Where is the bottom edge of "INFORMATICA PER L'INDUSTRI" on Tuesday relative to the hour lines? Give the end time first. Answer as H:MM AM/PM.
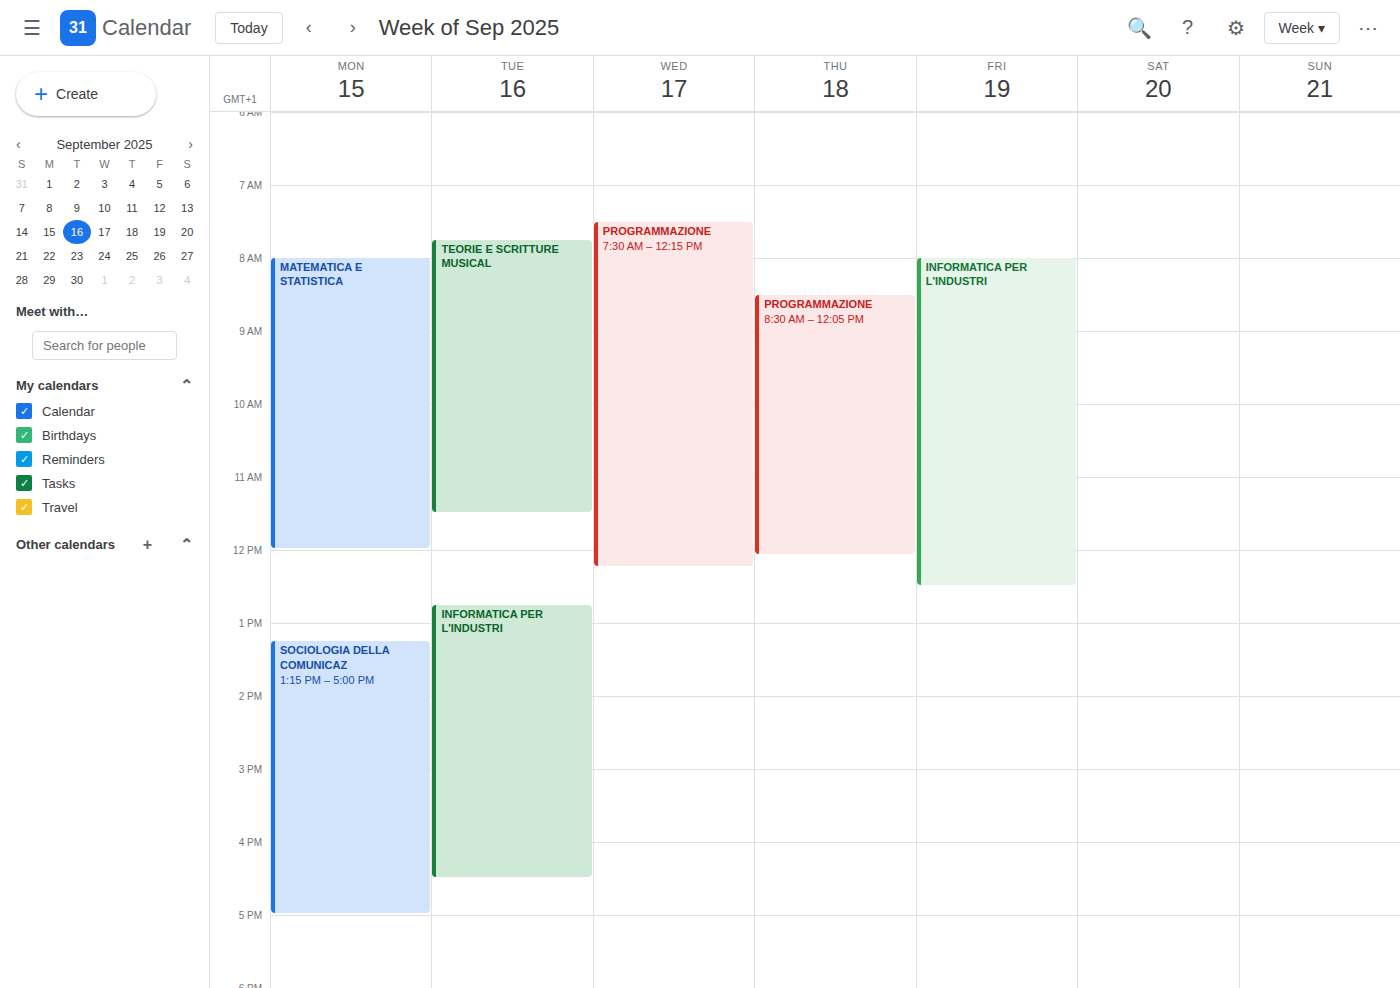
4:30 PM -- halfway between the 4 PM and 5 PM lines.